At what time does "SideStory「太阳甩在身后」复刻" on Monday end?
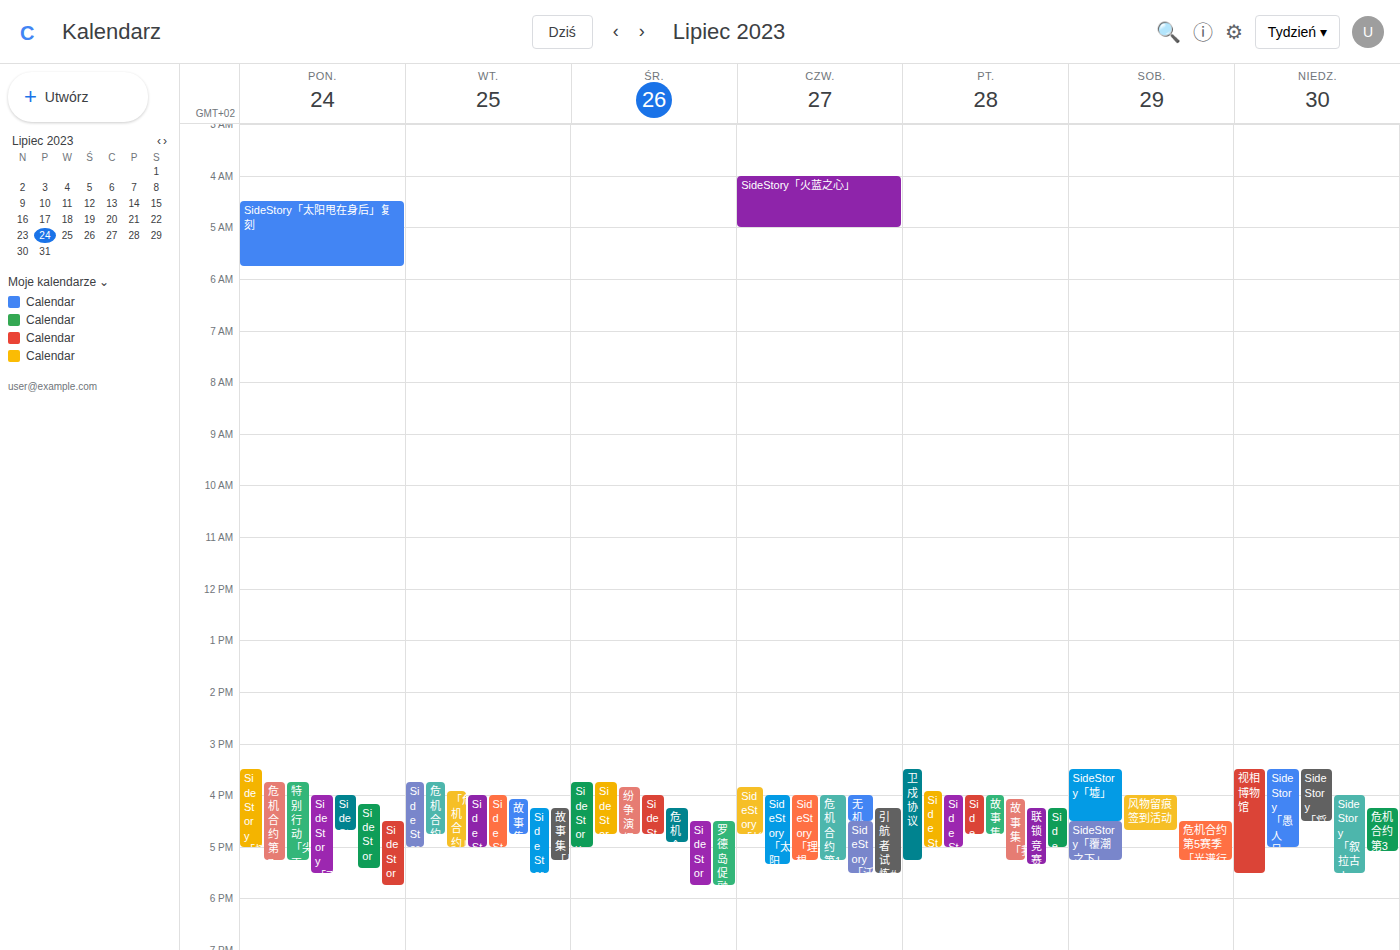
5:45 AM